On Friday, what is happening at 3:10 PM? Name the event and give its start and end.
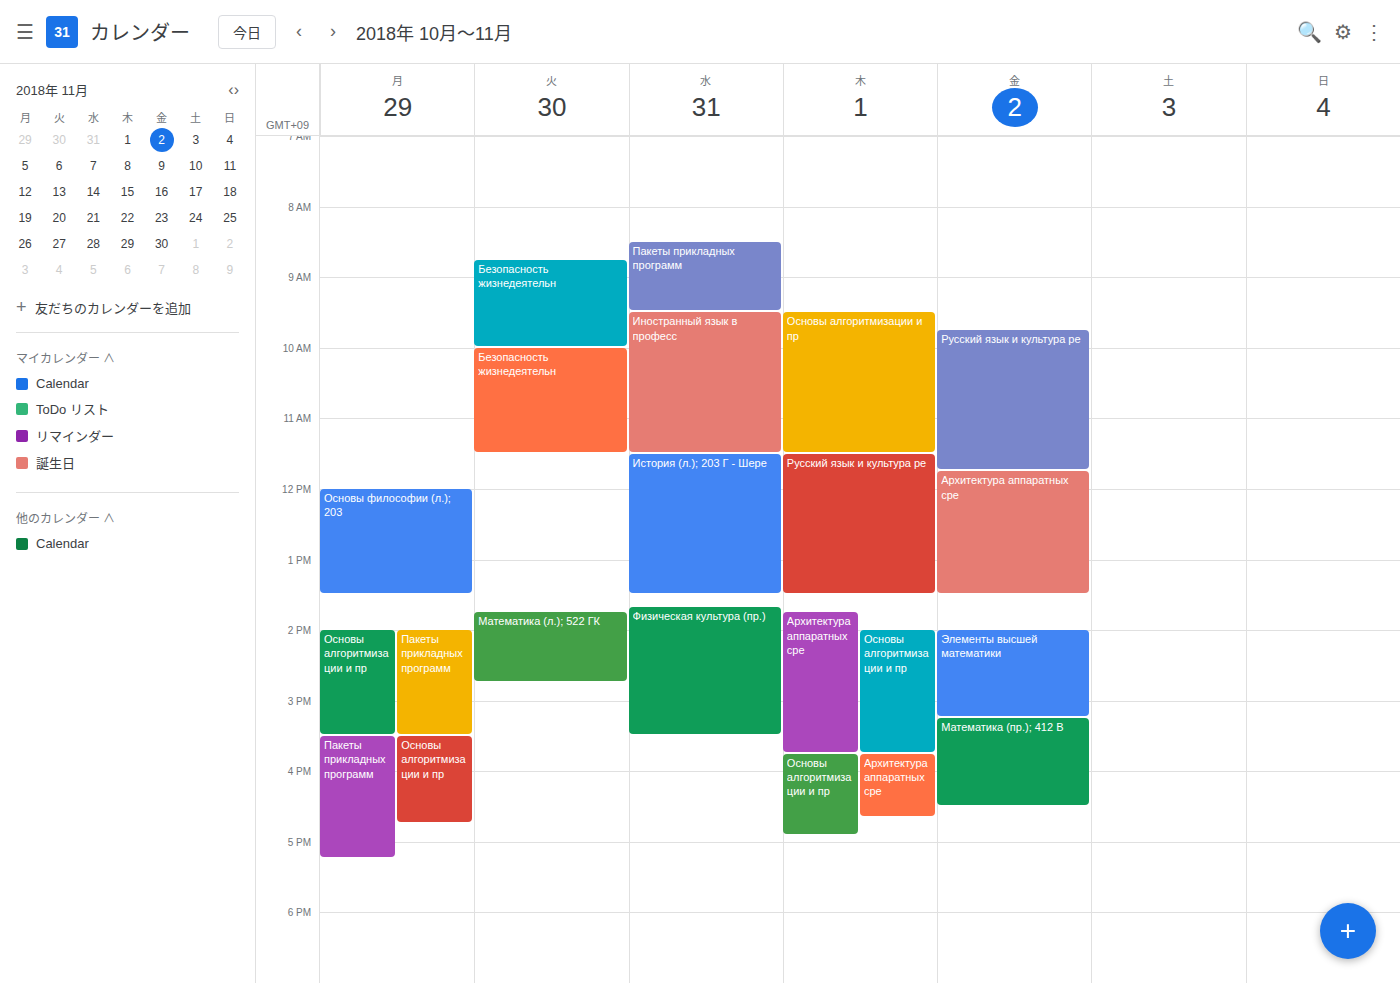
"Элементы высшей математики", 2:00 PM to 3:15 PM